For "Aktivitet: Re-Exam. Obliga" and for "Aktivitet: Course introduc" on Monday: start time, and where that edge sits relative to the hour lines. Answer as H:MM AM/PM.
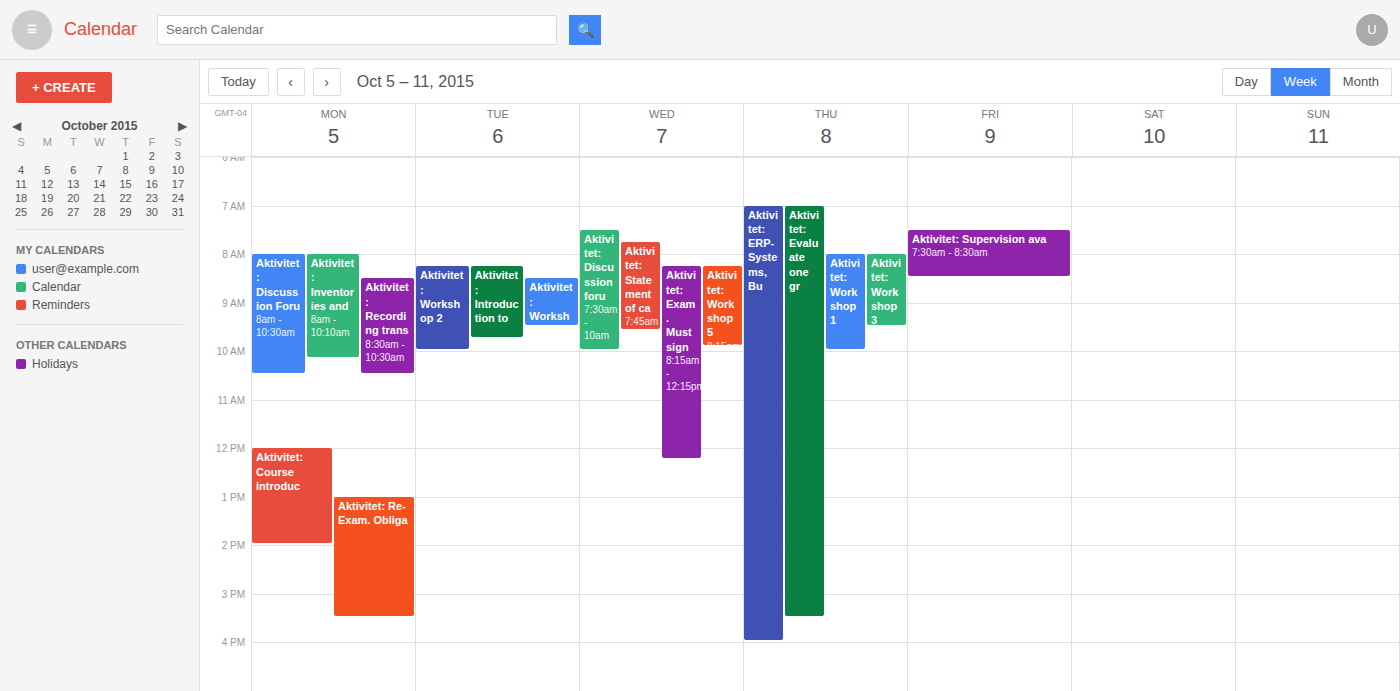
"Aktivitet: Re-Exam. Obliga": 1:00 PM, exactly on the 1 PM line. "Aktivitet: Course introduc": 12:00 PM, exactly on the 12 PM line.